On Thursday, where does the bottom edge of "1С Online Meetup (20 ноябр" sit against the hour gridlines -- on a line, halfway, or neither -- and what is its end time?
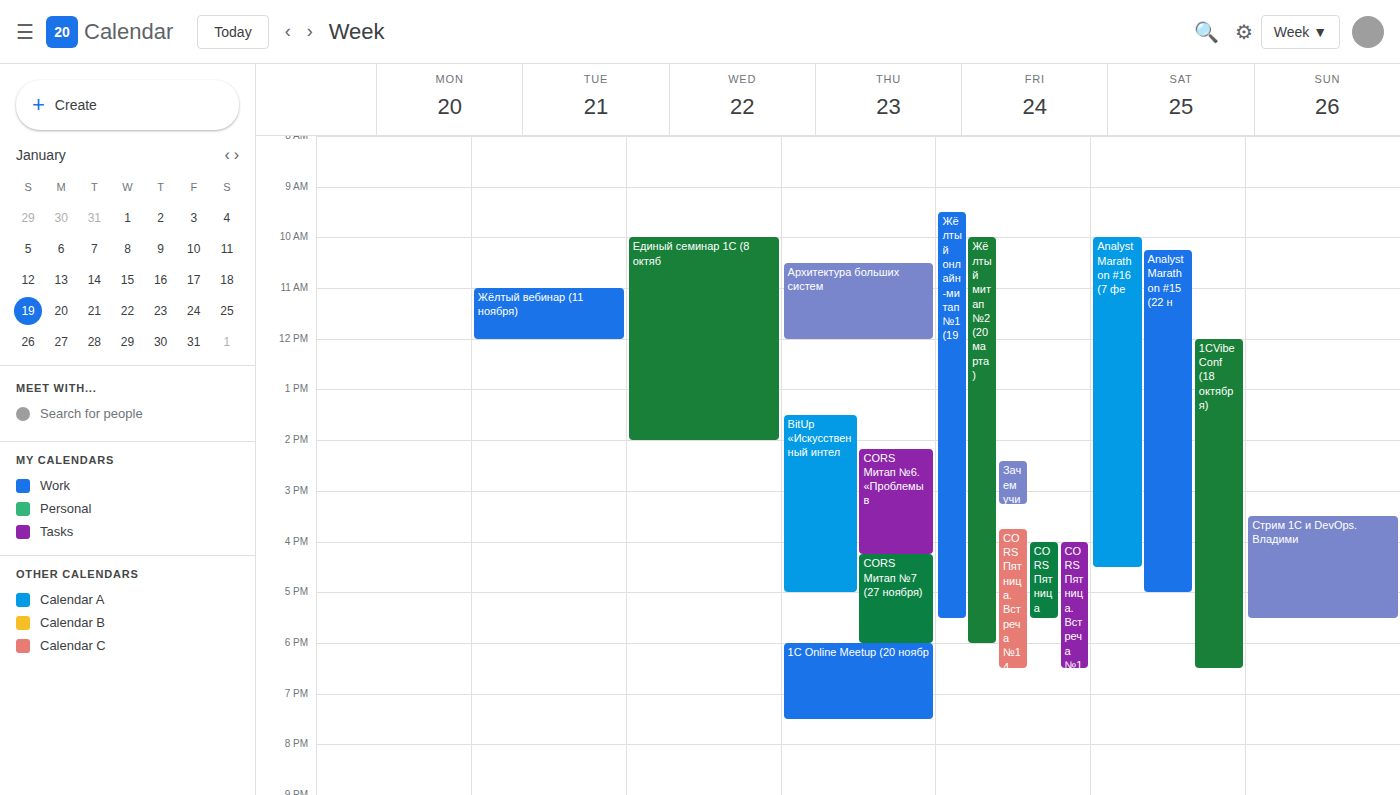
19:30 -- halfway between the 19:00 and 20:00 lines.